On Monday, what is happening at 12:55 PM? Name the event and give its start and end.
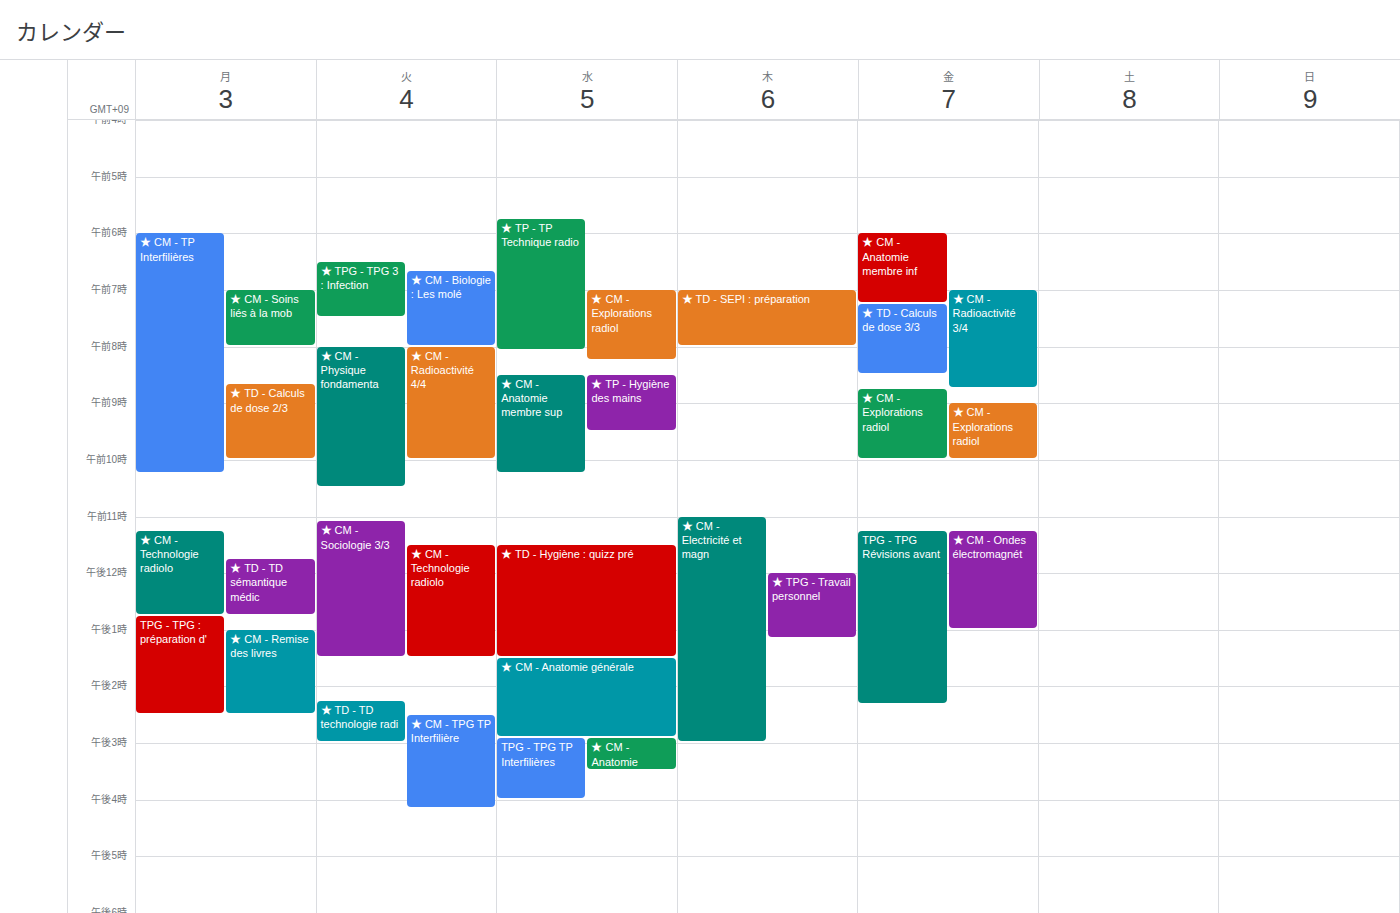
"TPG - TPG : préparation d'", 12:45 PM to 2:30 PM